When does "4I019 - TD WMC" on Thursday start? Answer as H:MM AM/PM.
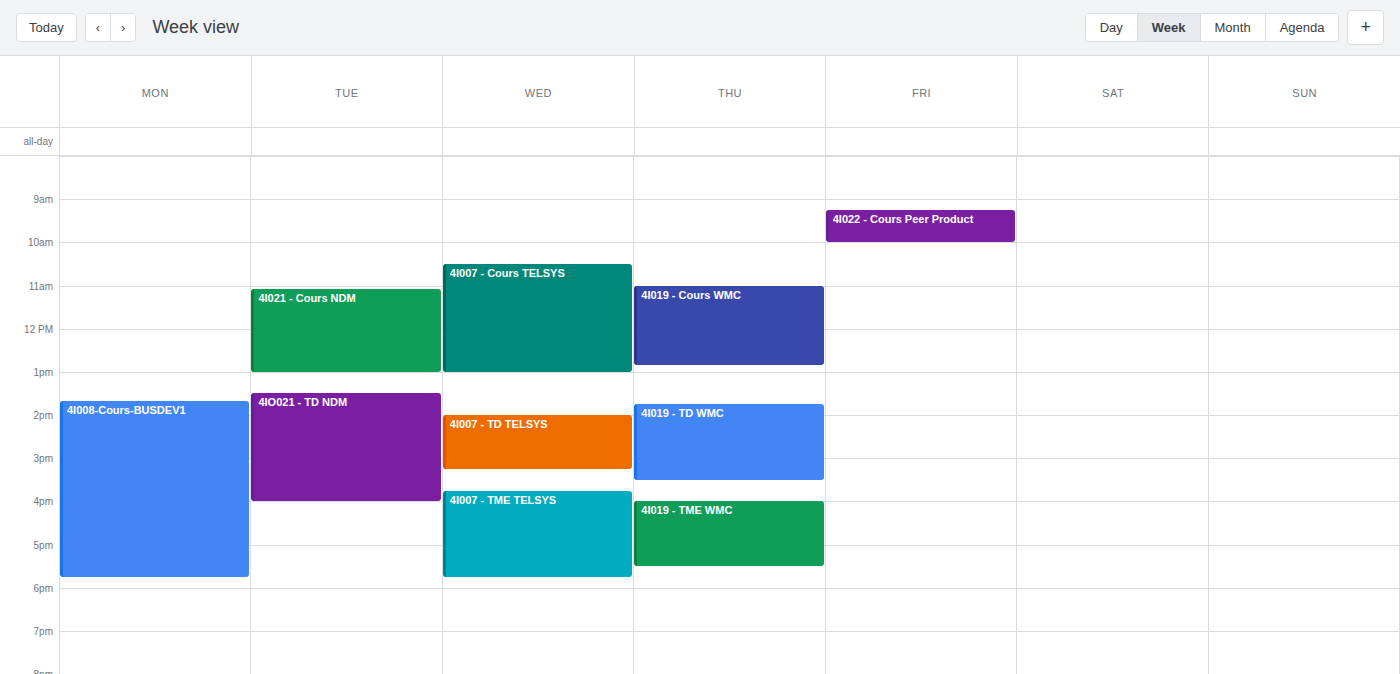
1:45 PM